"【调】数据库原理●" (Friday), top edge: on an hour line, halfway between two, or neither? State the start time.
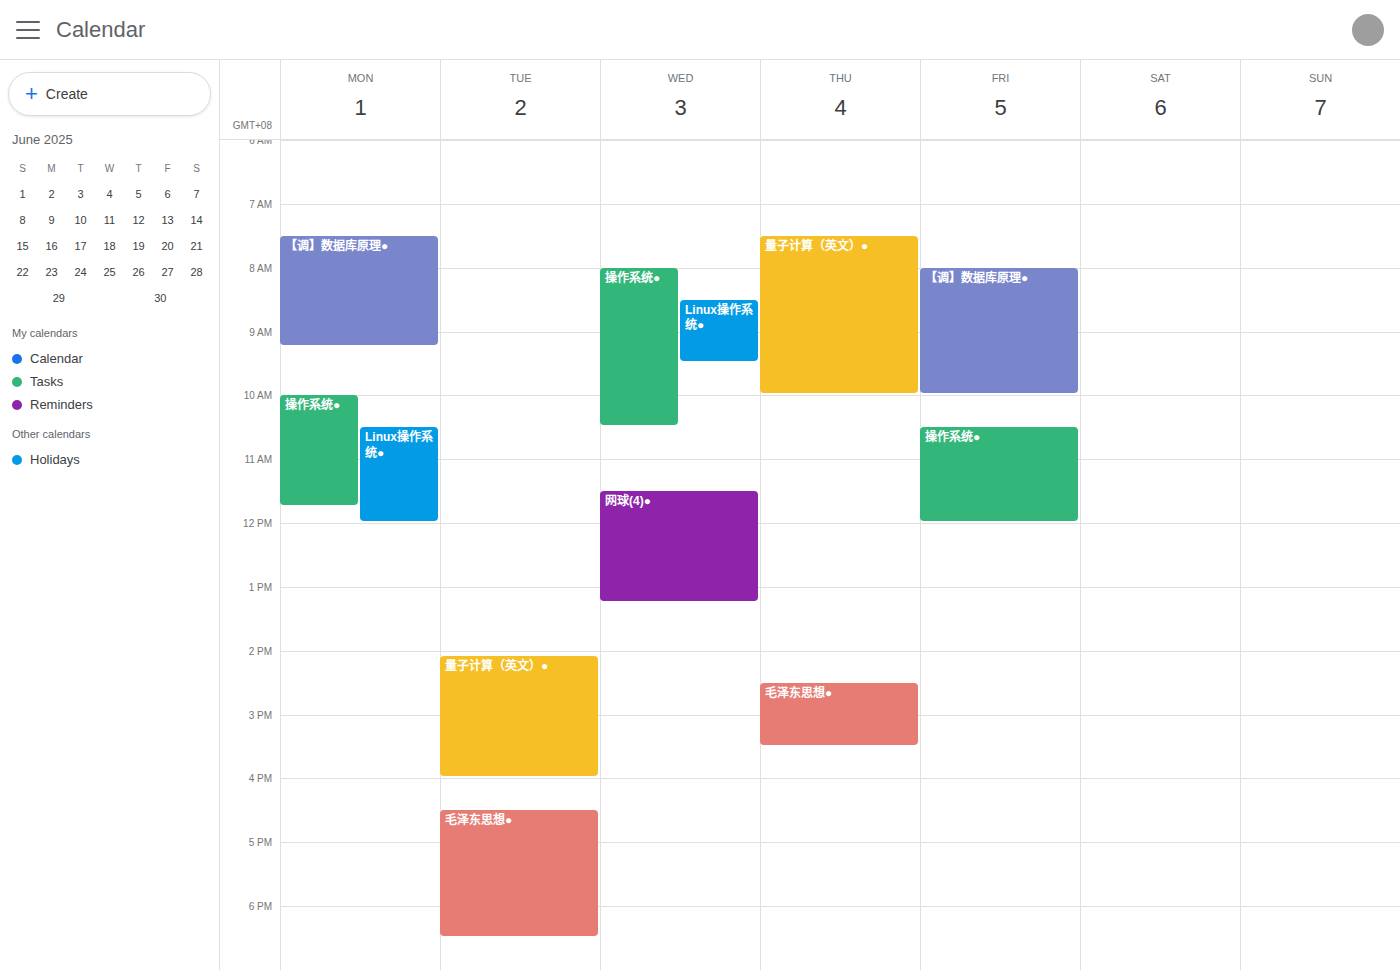
8:00 AM -- exactly on the 8 AM line.